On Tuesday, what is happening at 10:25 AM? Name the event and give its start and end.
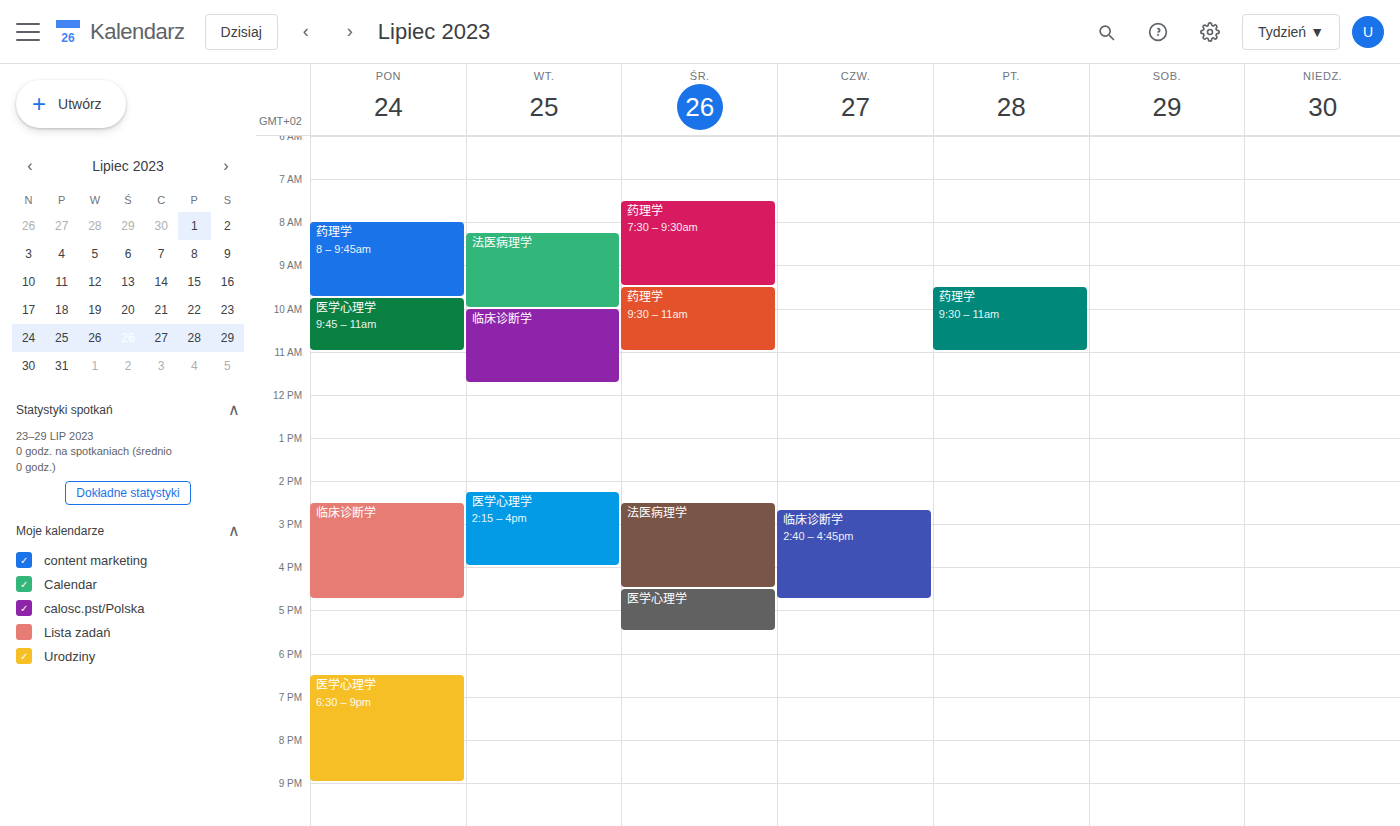
"临床诊断学", 10:00 AM to 11:45 AM